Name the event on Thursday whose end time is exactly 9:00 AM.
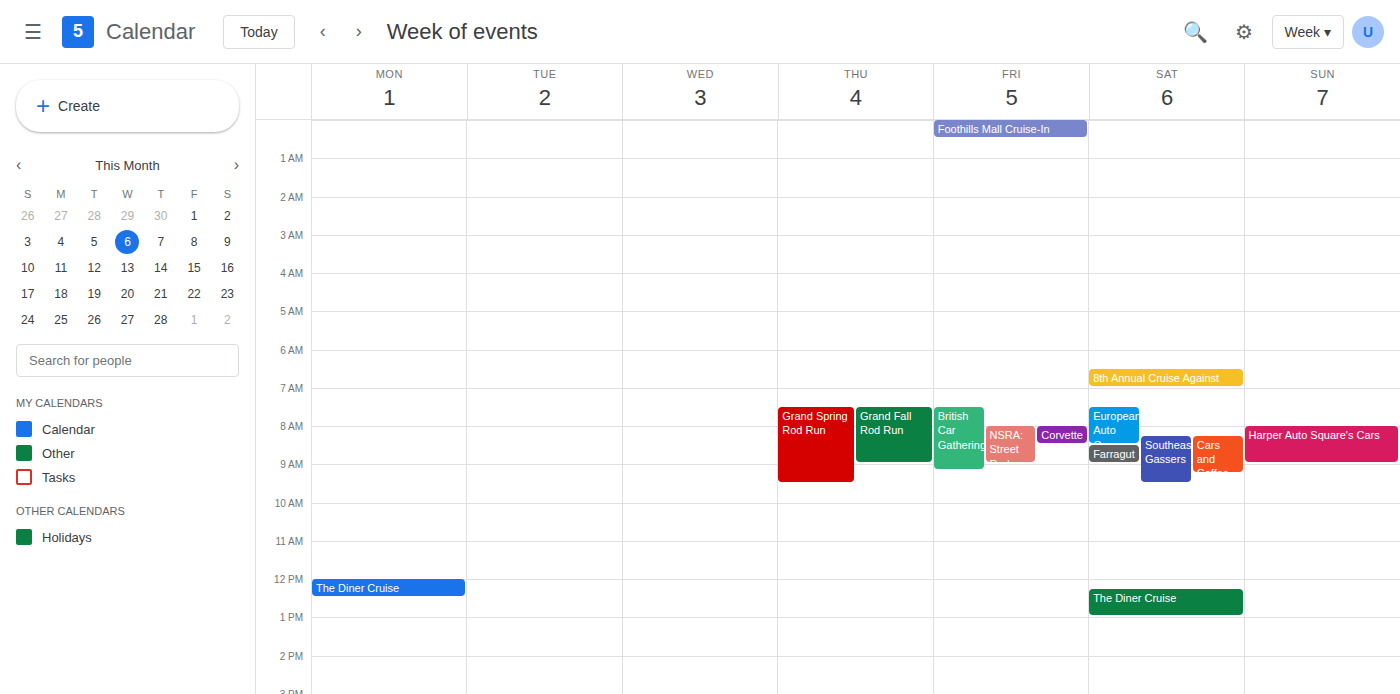
"Grand Fall Rod Run"